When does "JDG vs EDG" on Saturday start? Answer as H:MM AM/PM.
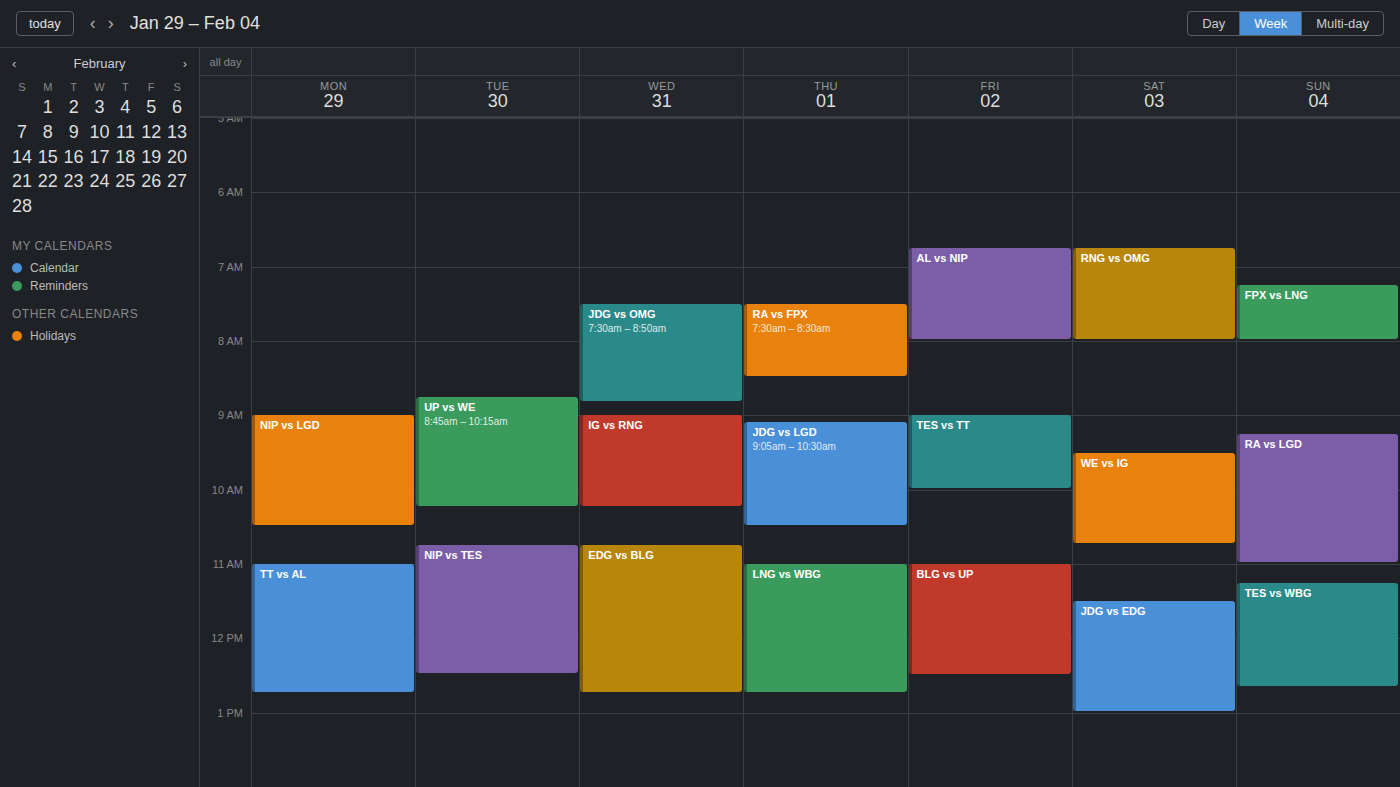
11:30 AM